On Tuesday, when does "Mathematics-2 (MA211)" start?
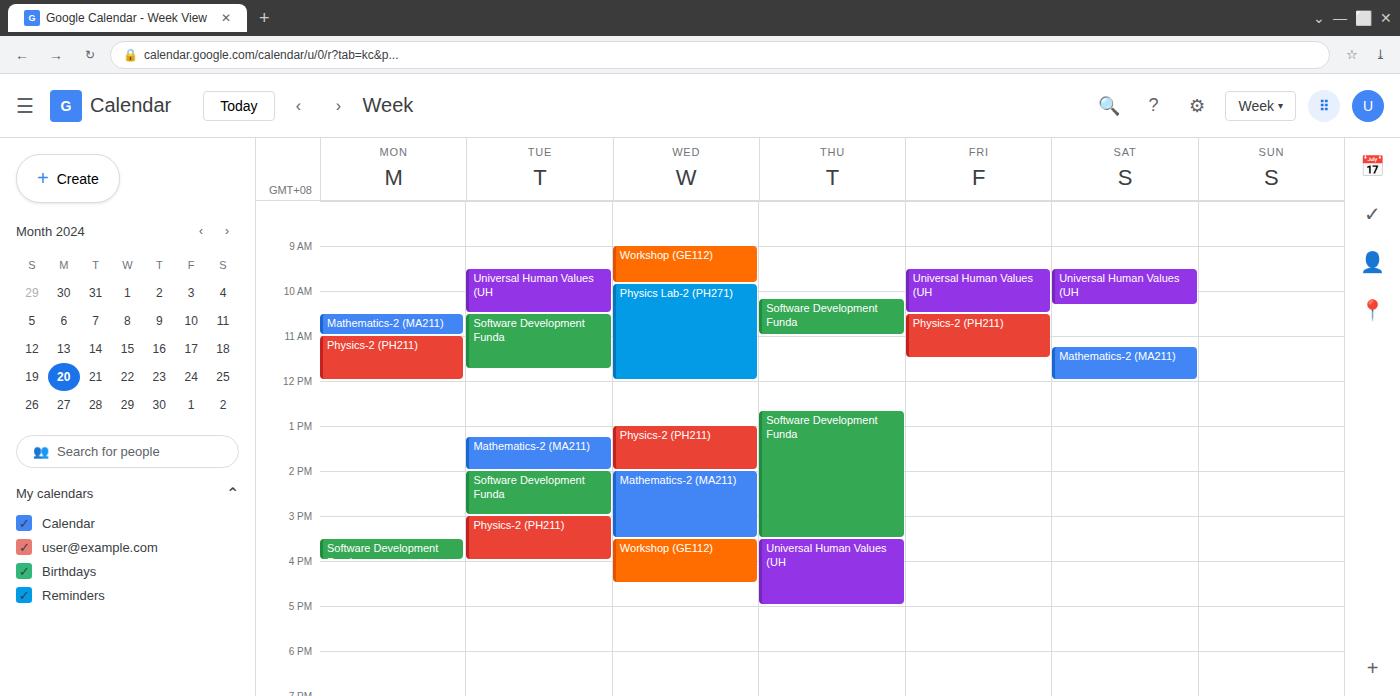
1:15 PM